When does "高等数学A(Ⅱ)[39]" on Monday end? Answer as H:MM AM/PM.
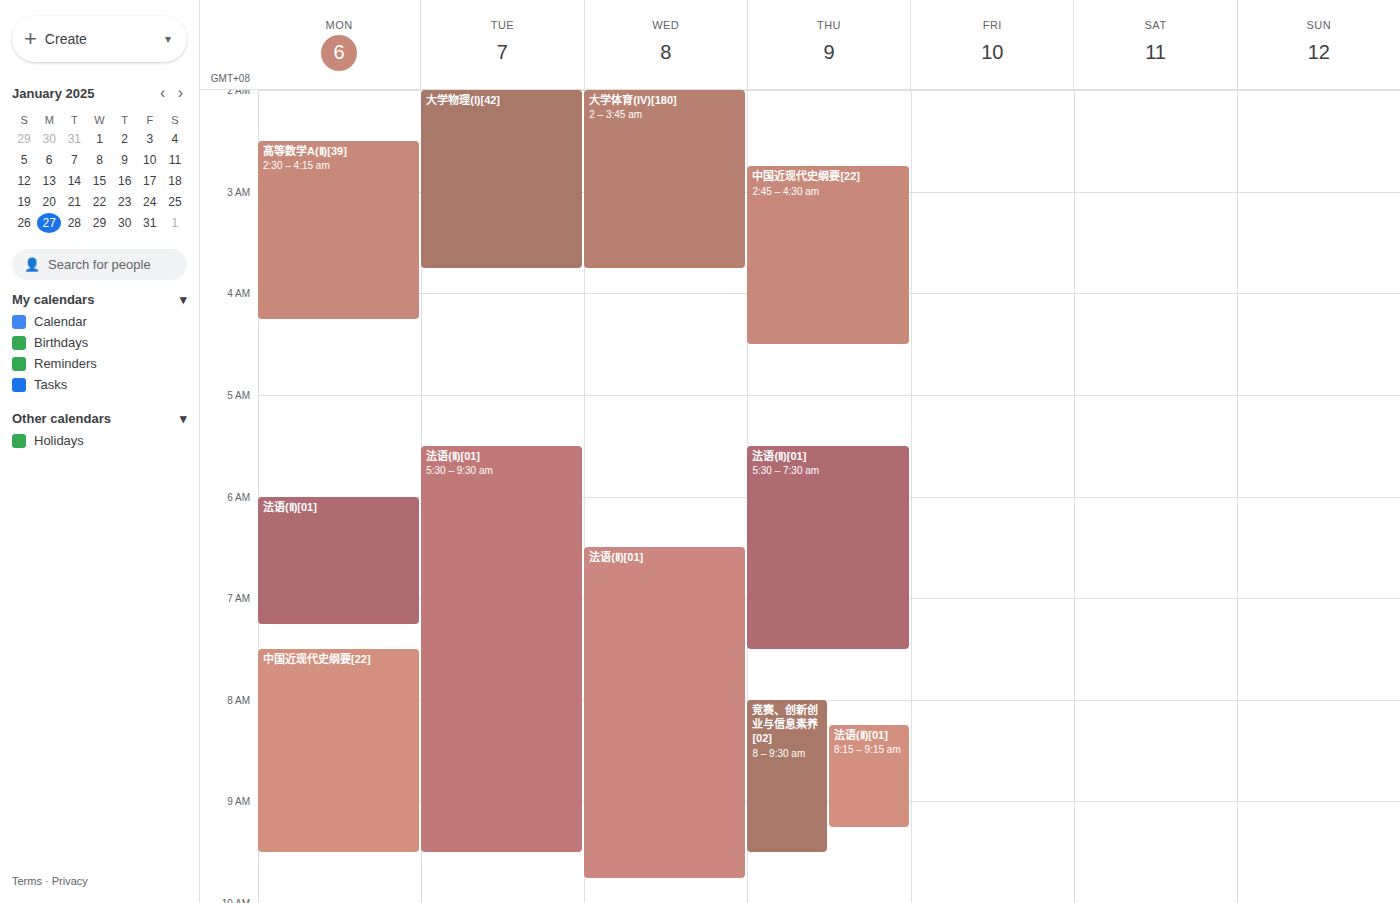
4:15 AM